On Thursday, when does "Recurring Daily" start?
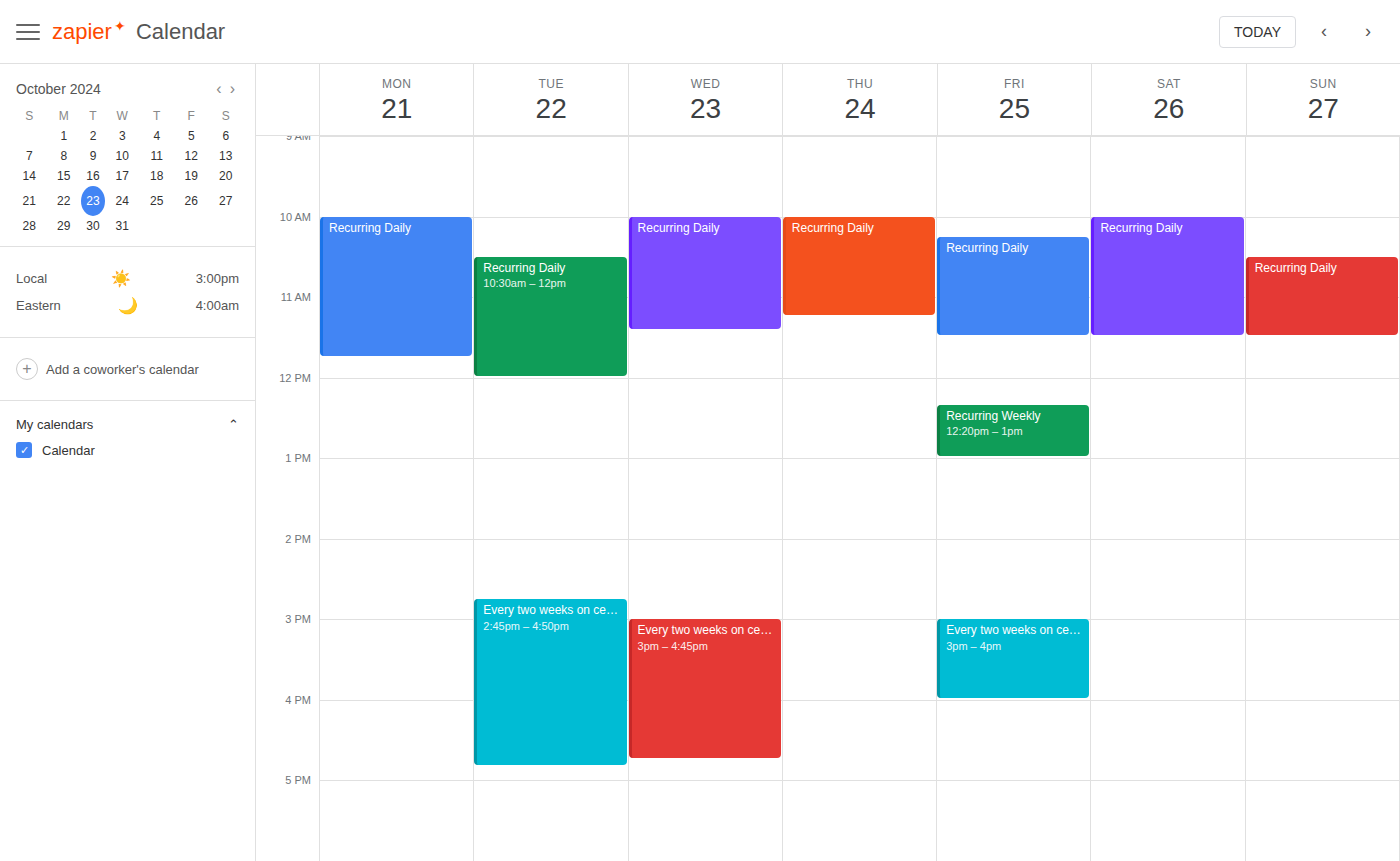
10:00 AM